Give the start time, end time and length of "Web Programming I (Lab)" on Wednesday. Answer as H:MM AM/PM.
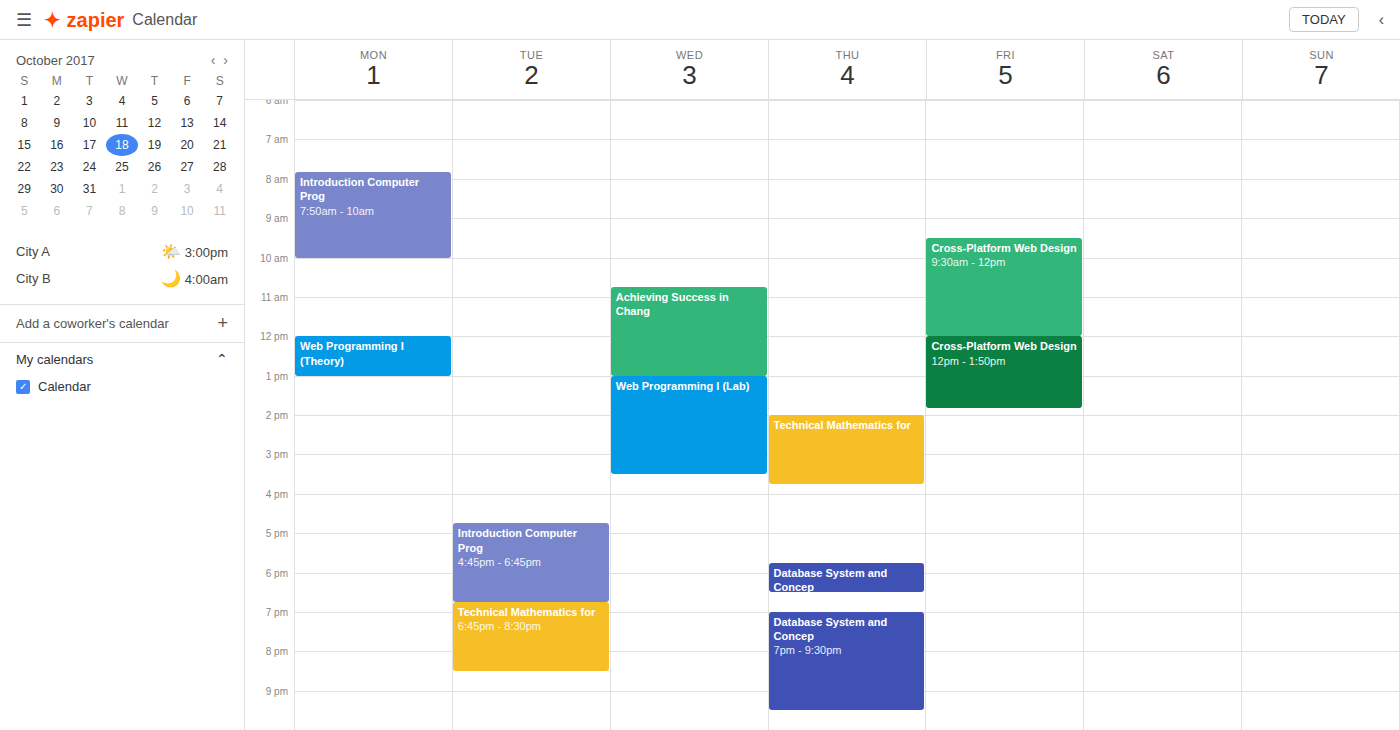
1:00 PM to 3:30 PM, 2 hours 30 minutes